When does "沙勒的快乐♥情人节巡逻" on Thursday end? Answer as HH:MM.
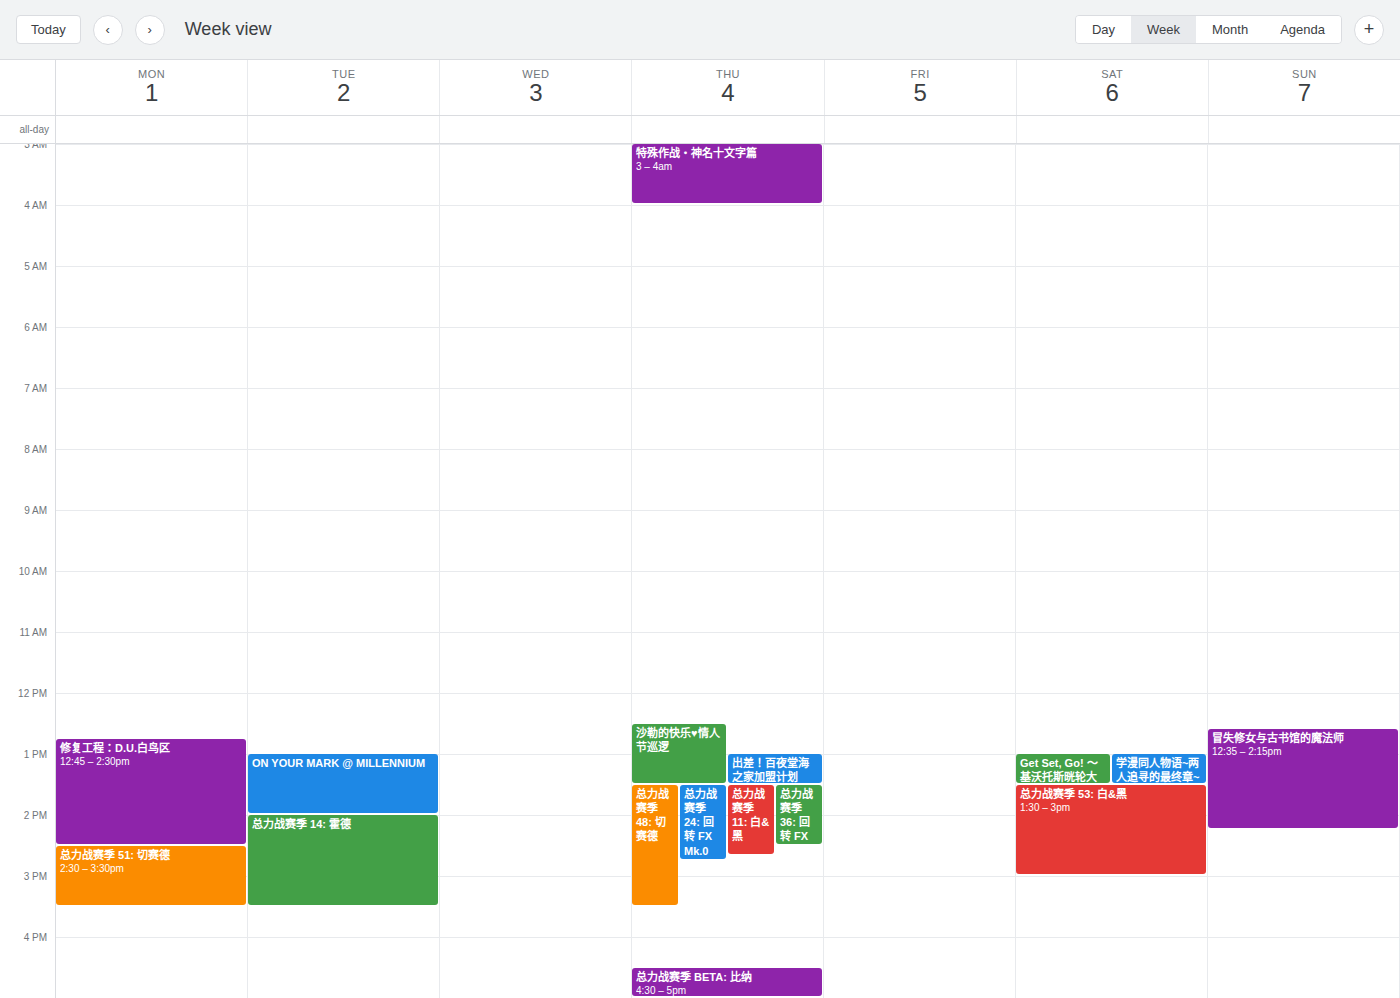
13:30